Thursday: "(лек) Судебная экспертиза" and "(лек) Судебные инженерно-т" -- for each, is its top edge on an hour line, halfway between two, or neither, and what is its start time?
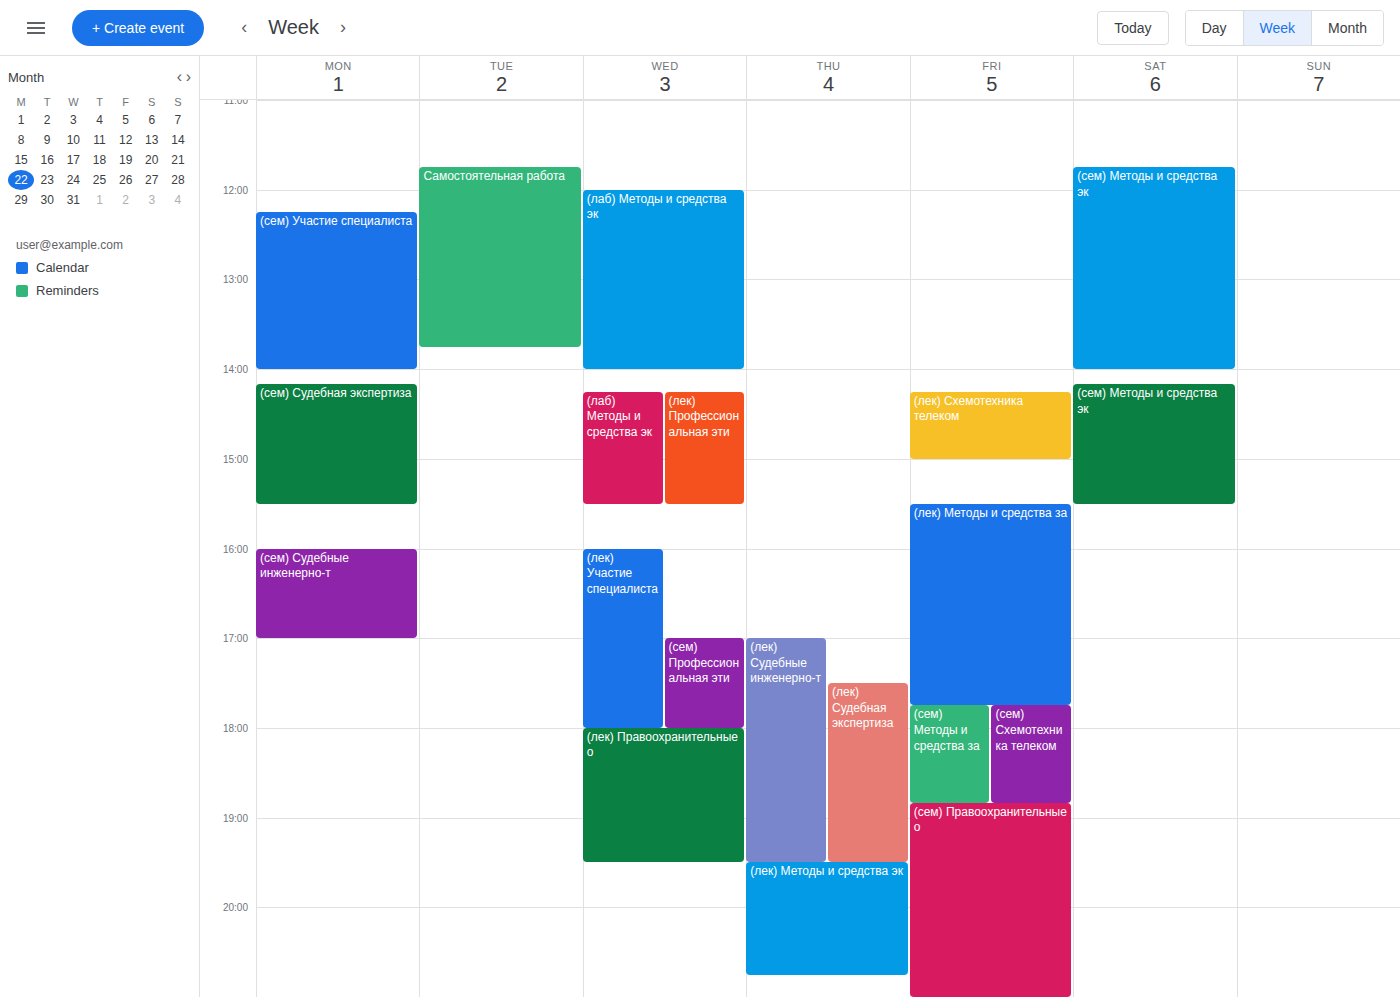
"(лек) Судебная экспертиза": 5:30 PM, halfway between the 5 PM and 6 PM lines. "(лек) Судебные инженерно-т": 5:00 PM, exactly on the 5 PM line.